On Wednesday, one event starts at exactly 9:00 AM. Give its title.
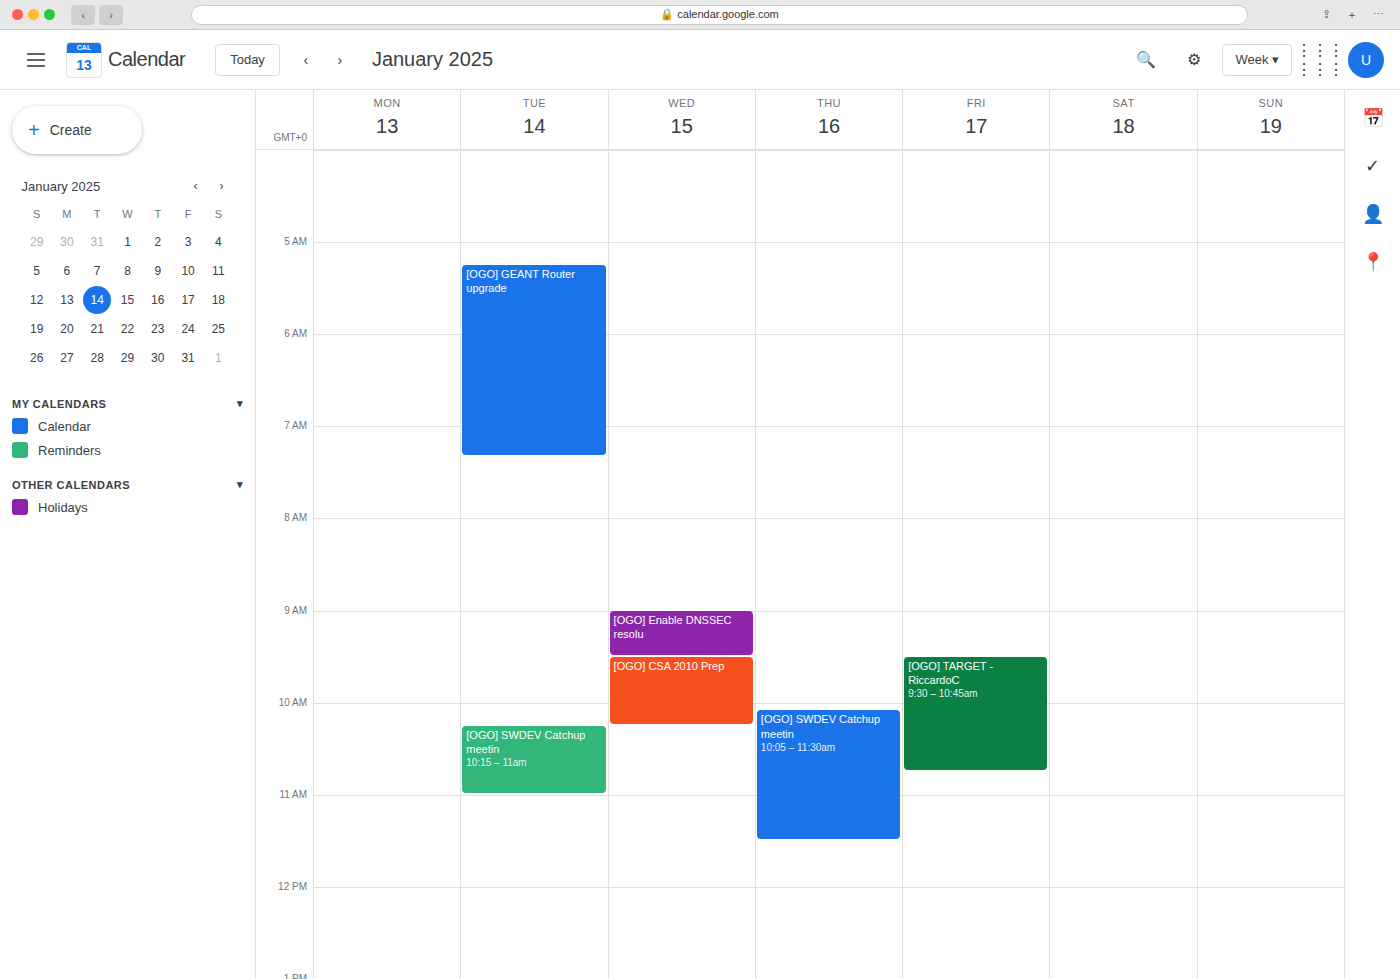
"[OGO] Enable DNSSEC resolu"